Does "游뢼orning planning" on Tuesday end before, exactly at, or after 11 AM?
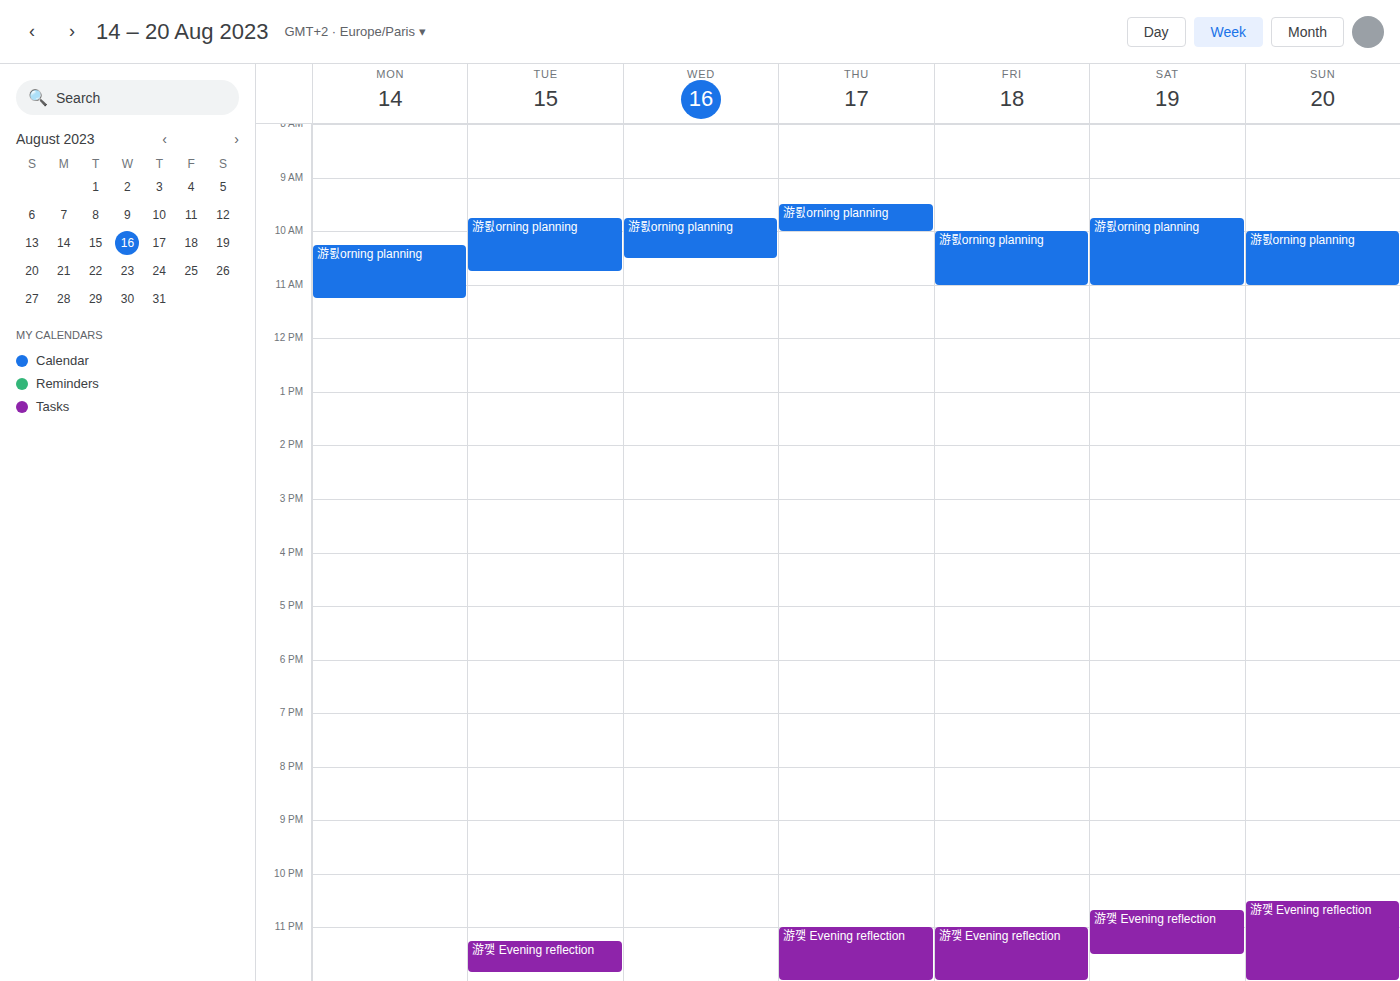
10:45 AM -- before 11 AM, 15 minutes above the 11 AM line.